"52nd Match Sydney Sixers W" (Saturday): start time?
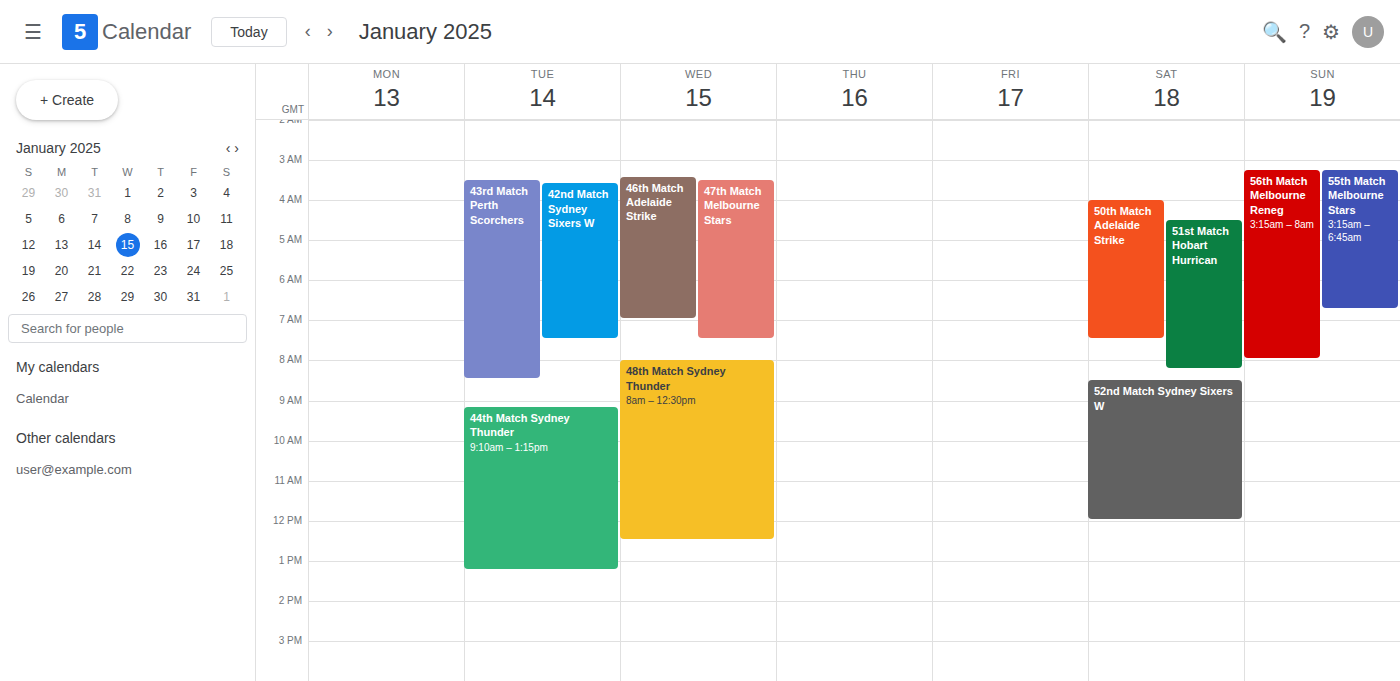
8:30 AM